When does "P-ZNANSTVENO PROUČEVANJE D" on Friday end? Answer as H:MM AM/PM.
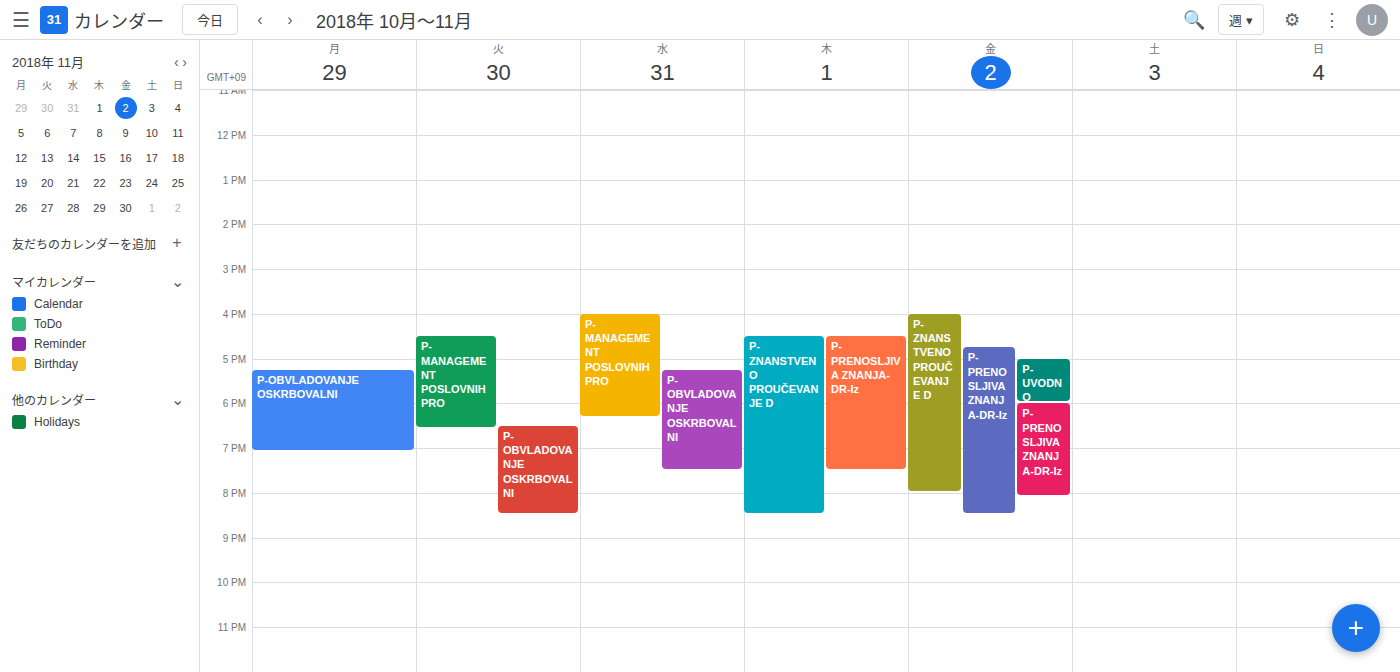
8:00 PM